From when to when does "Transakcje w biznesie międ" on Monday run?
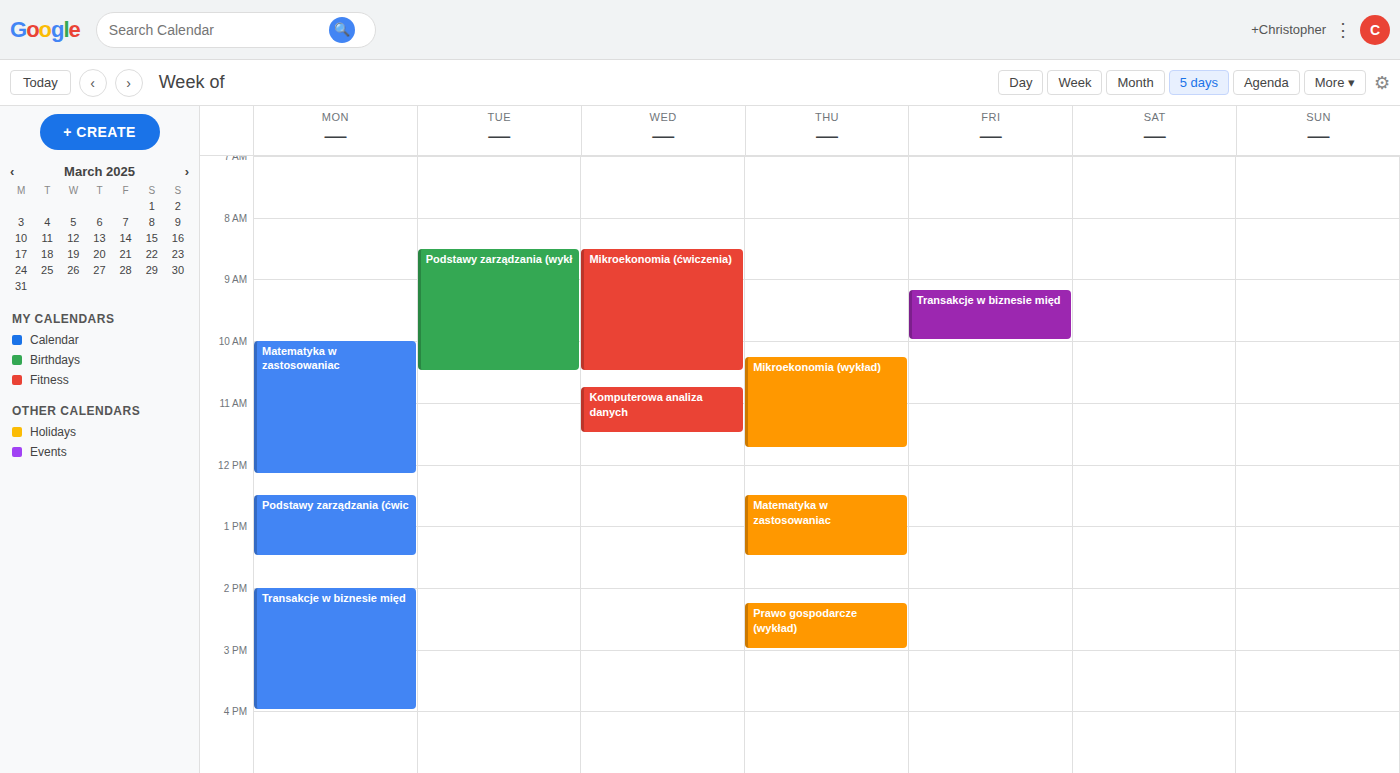
2:00 PM to 4:00 PM